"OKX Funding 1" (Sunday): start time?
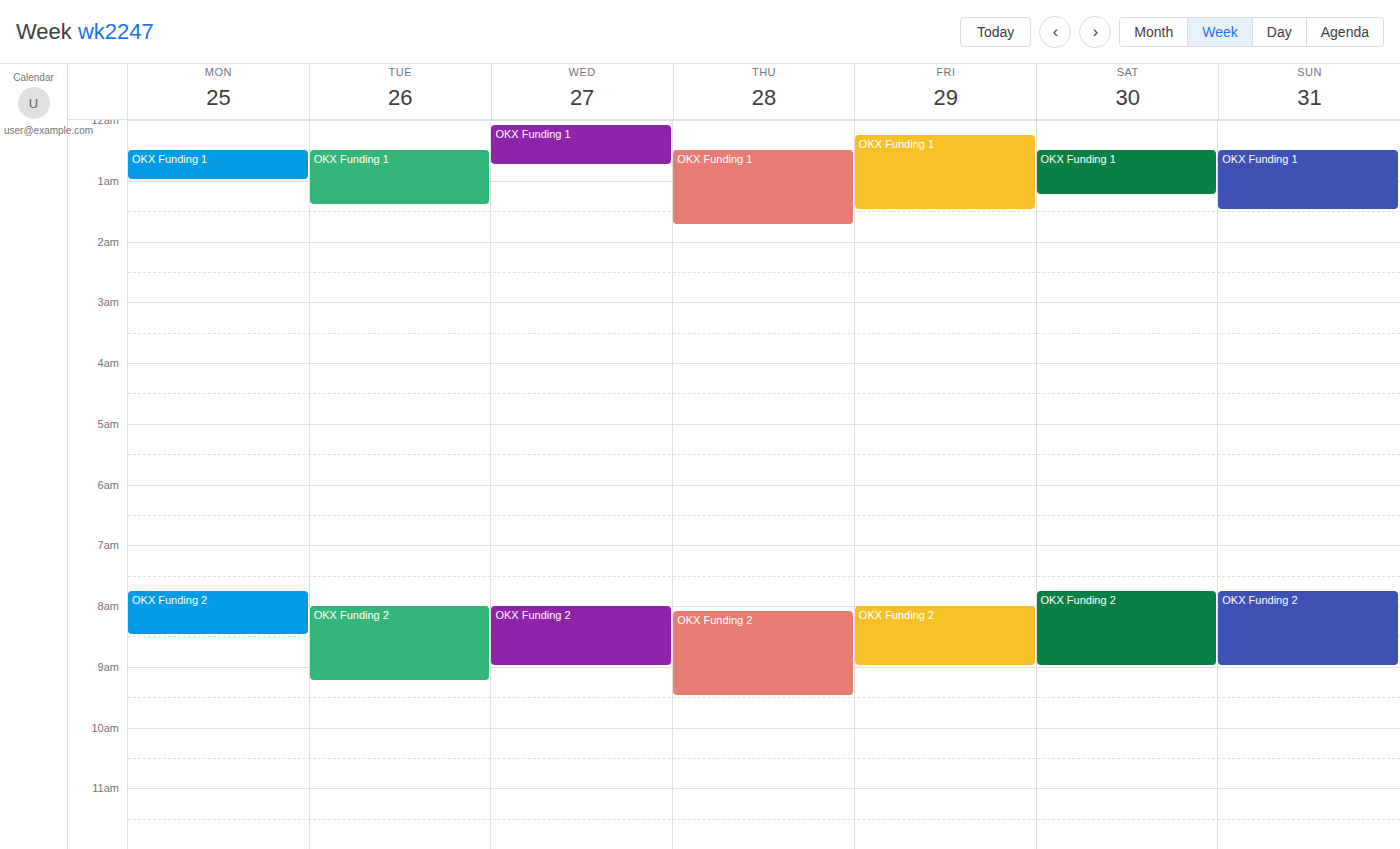
12:30 AM